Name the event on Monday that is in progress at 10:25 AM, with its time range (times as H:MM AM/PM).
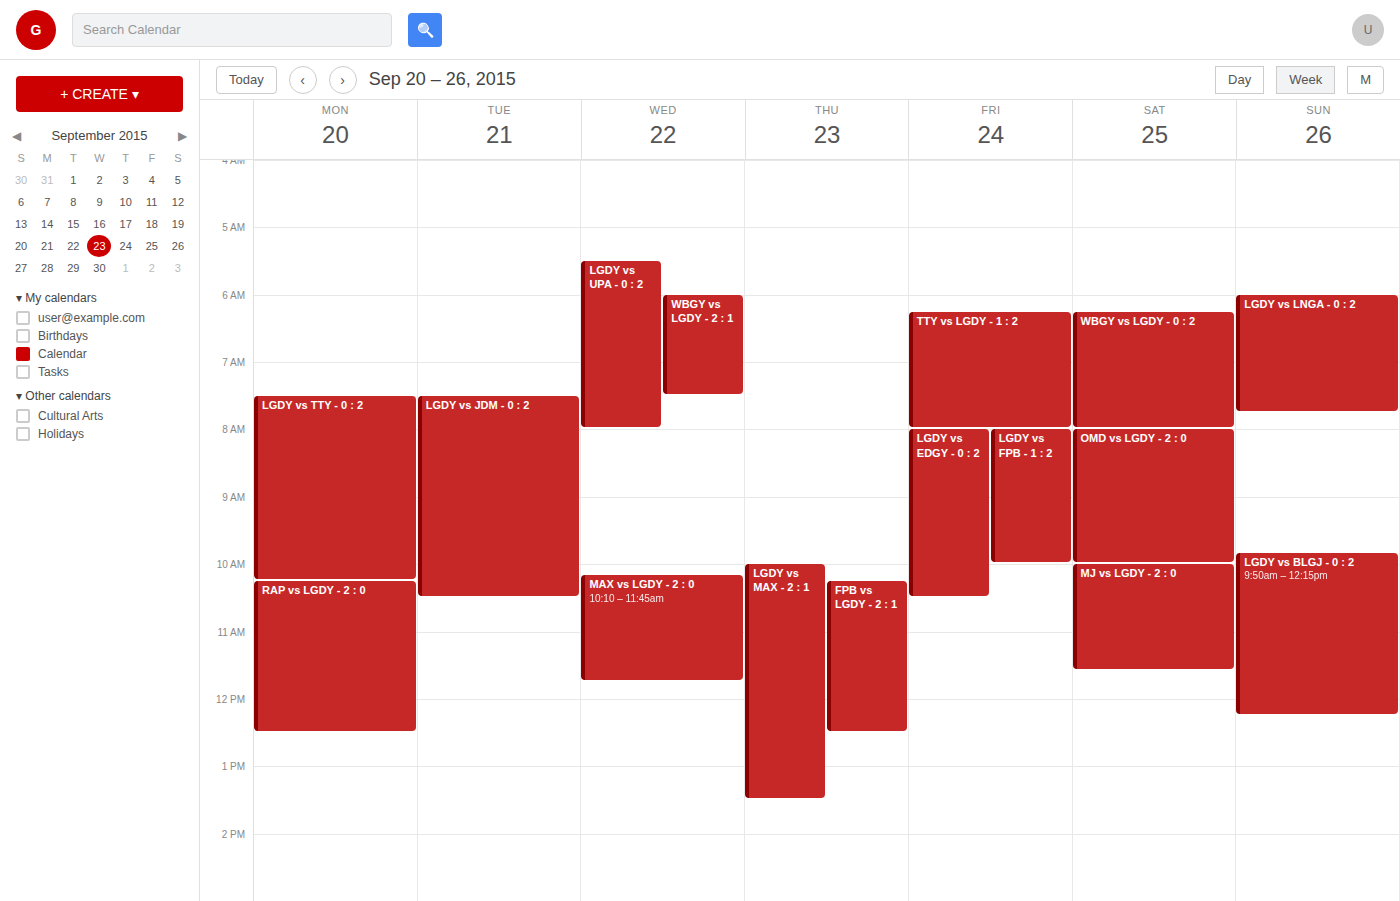
"RAP vs LGDY - 2 : 0", 10:15 AM to 12:30 PM